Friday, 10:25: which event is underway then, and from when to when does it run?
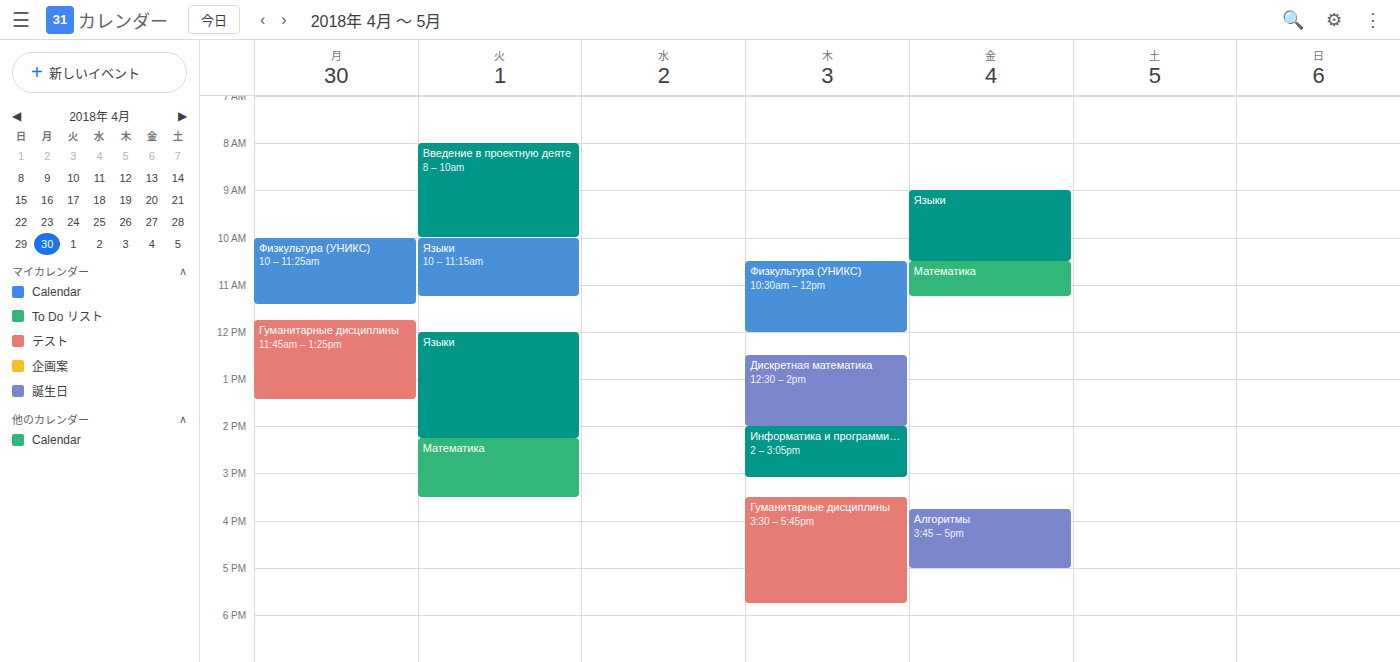
"Языки", 09:00 to 10:30